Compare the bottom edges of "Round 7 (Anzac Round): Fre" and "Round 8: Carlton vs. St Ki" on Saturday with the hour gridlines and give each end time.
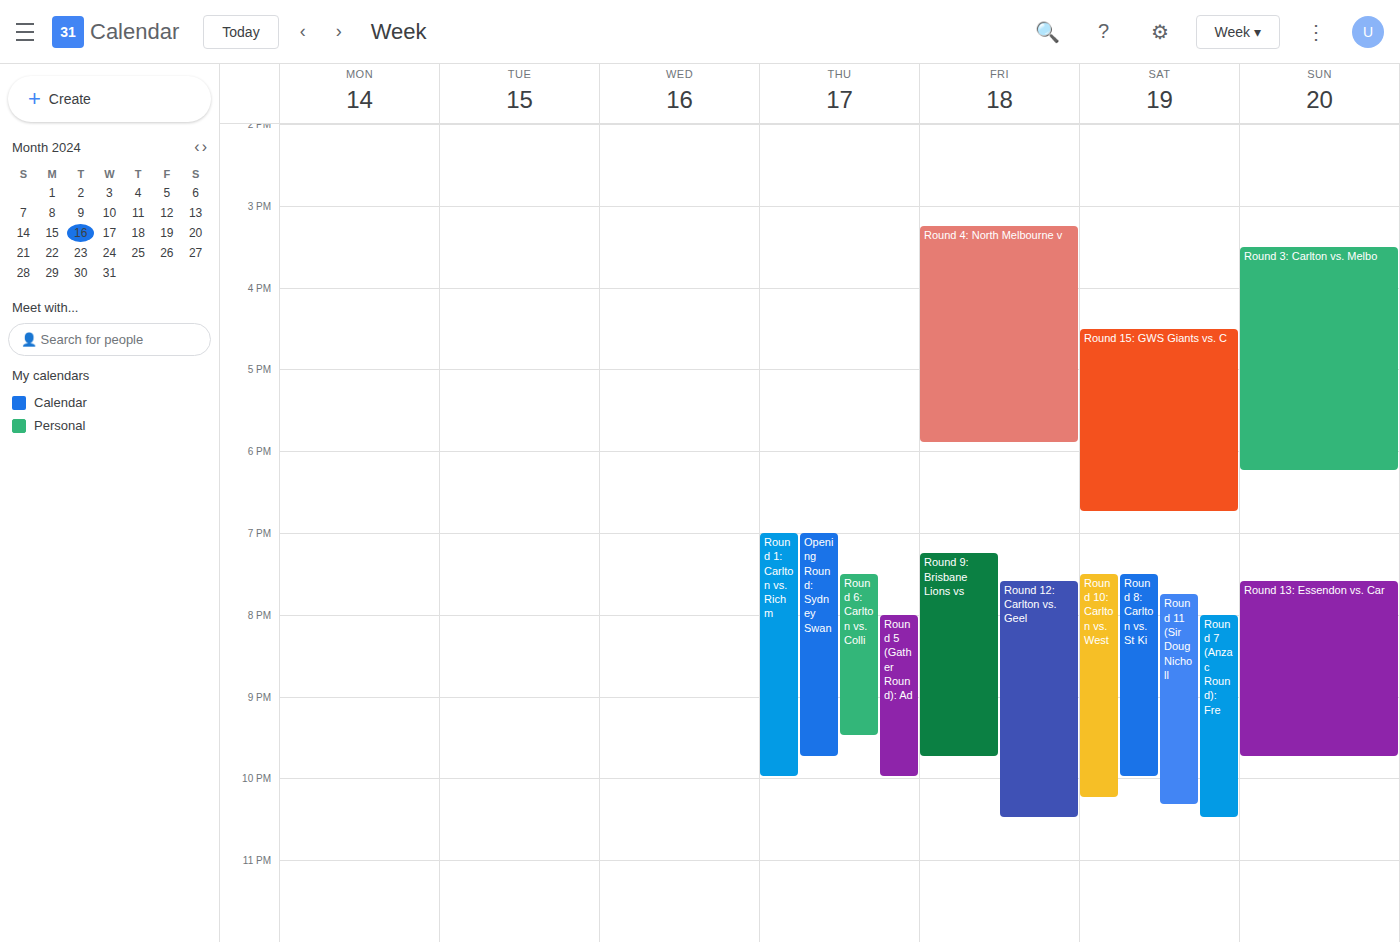
"Round 7 (Anzac Round): Fre": 10:30 PM, halfway between the 10 PM and 11 PM lines. "Round 8: Carlton vs. St Ki": 10:00 PM, exactly on the 10 PM line.